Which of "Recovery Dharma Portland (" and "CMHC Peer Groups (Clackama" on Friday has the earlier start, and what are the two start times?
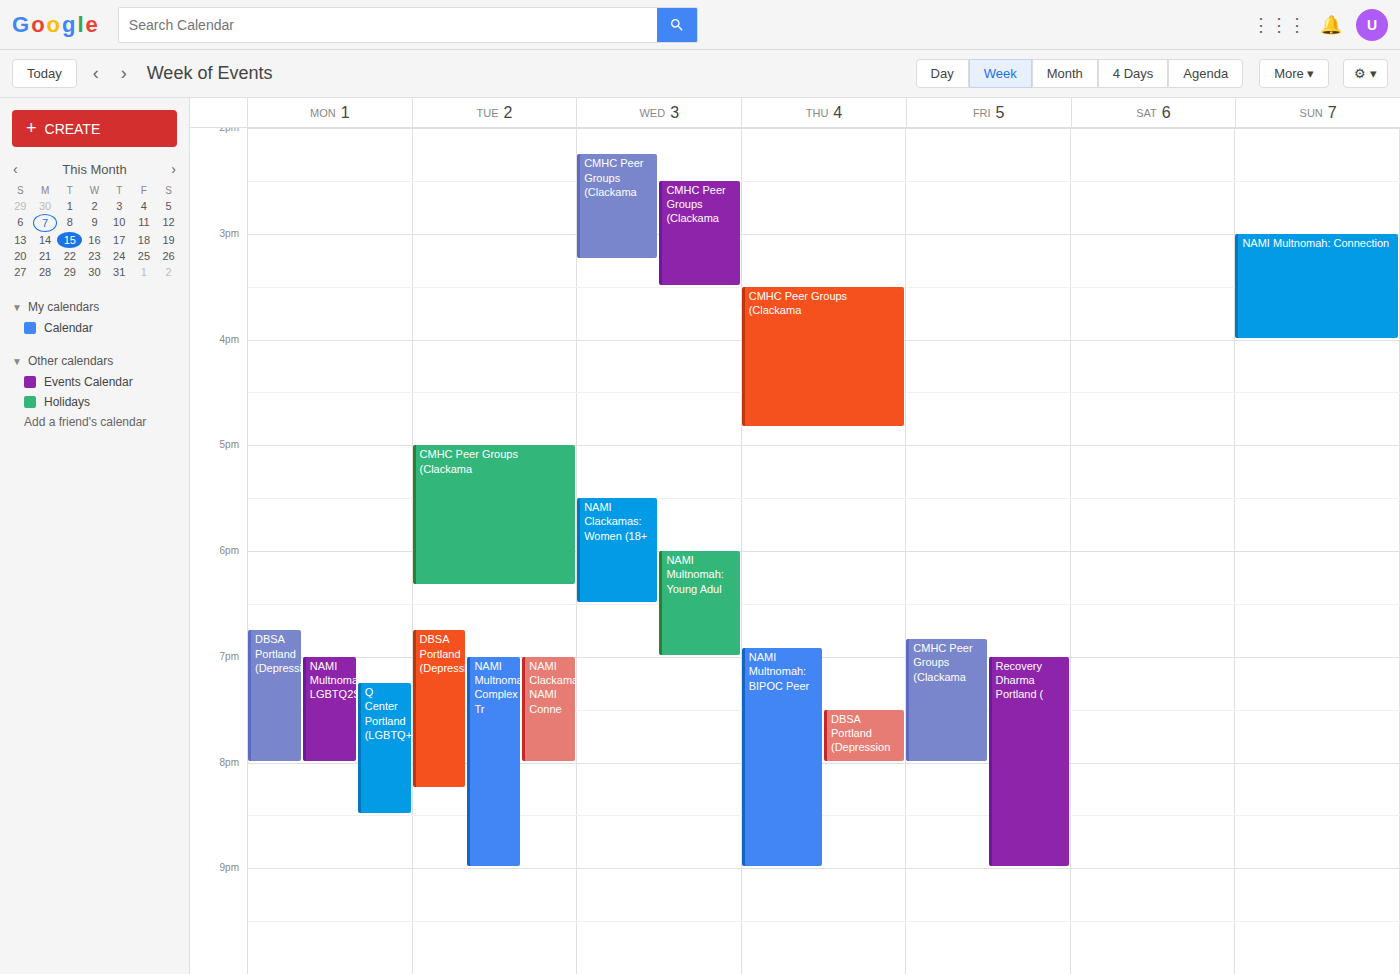
"CMHC Peer Groups (Clackama" 6:50 PM; "Recovery Dharma Portland (" 7:00 PM.